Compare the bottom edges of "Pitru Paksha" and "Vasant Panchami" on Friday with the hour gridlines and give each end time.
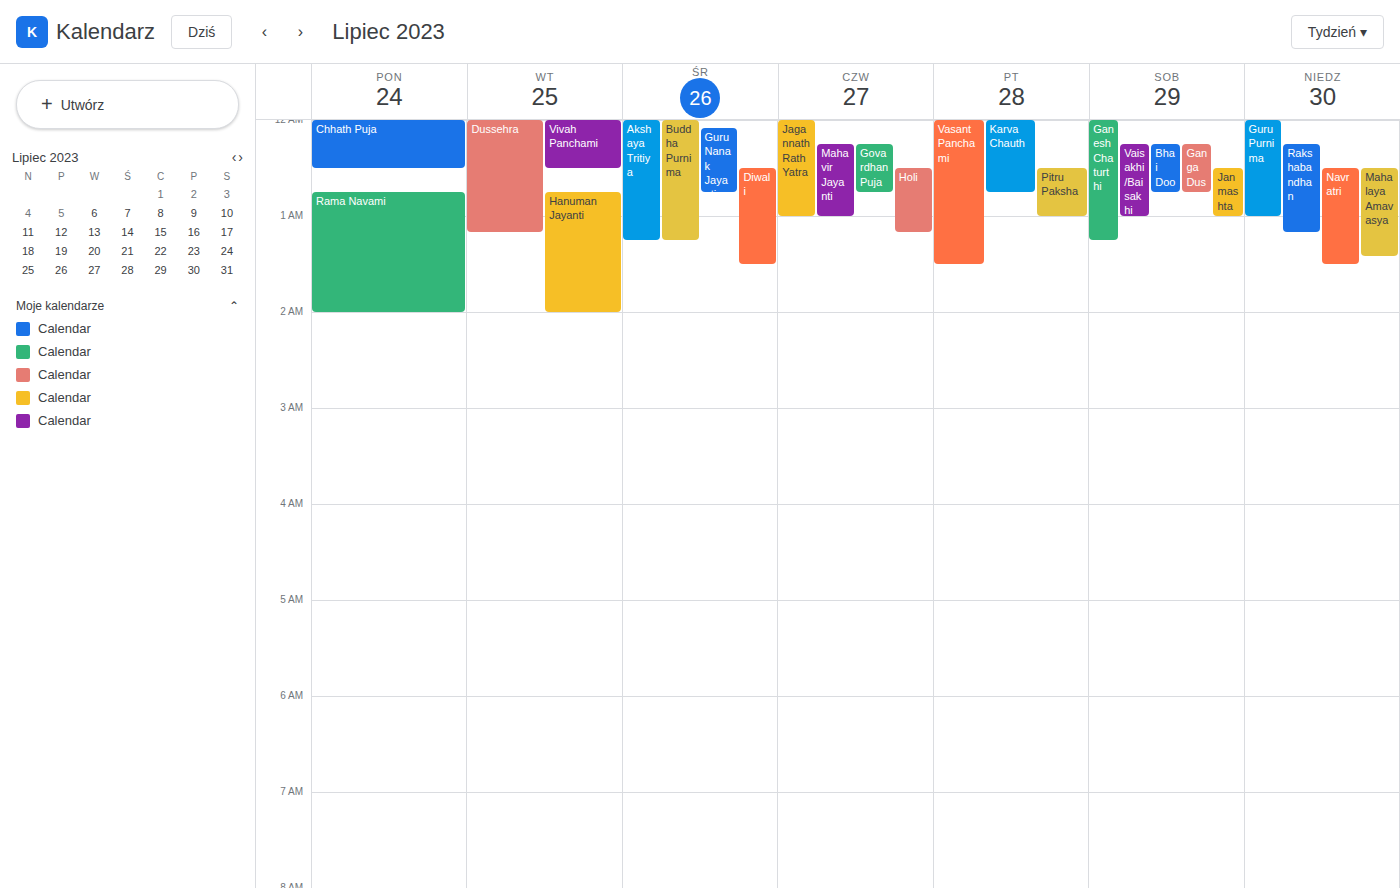
"Pitru Paksha": 1:00 AM, exactly on the 1 AM line. "Vasant Panchami": 1:30 AM, halfway between the 1 AM and 2 AM lines.